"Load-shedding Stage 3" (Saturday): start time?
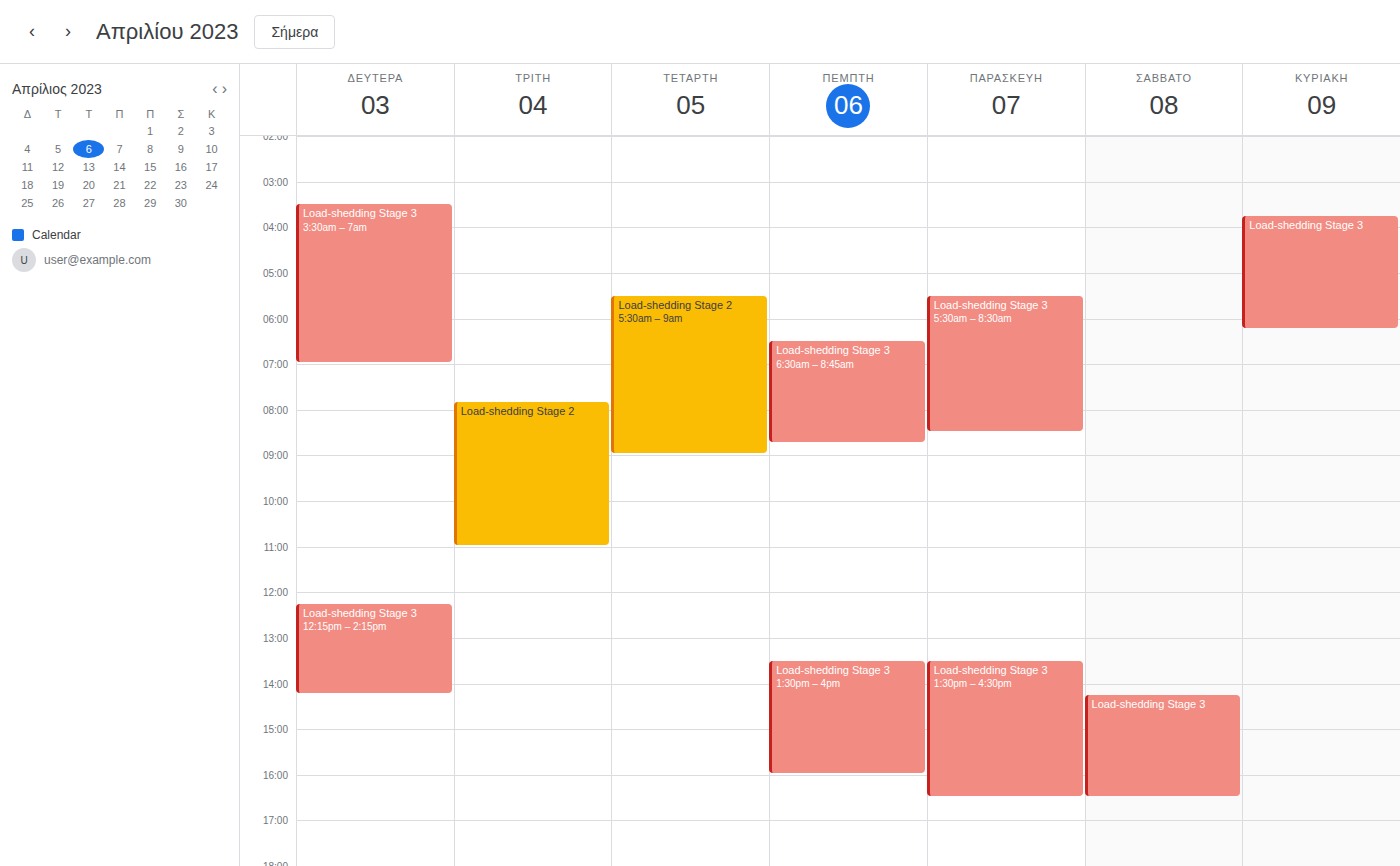
2:15 PM